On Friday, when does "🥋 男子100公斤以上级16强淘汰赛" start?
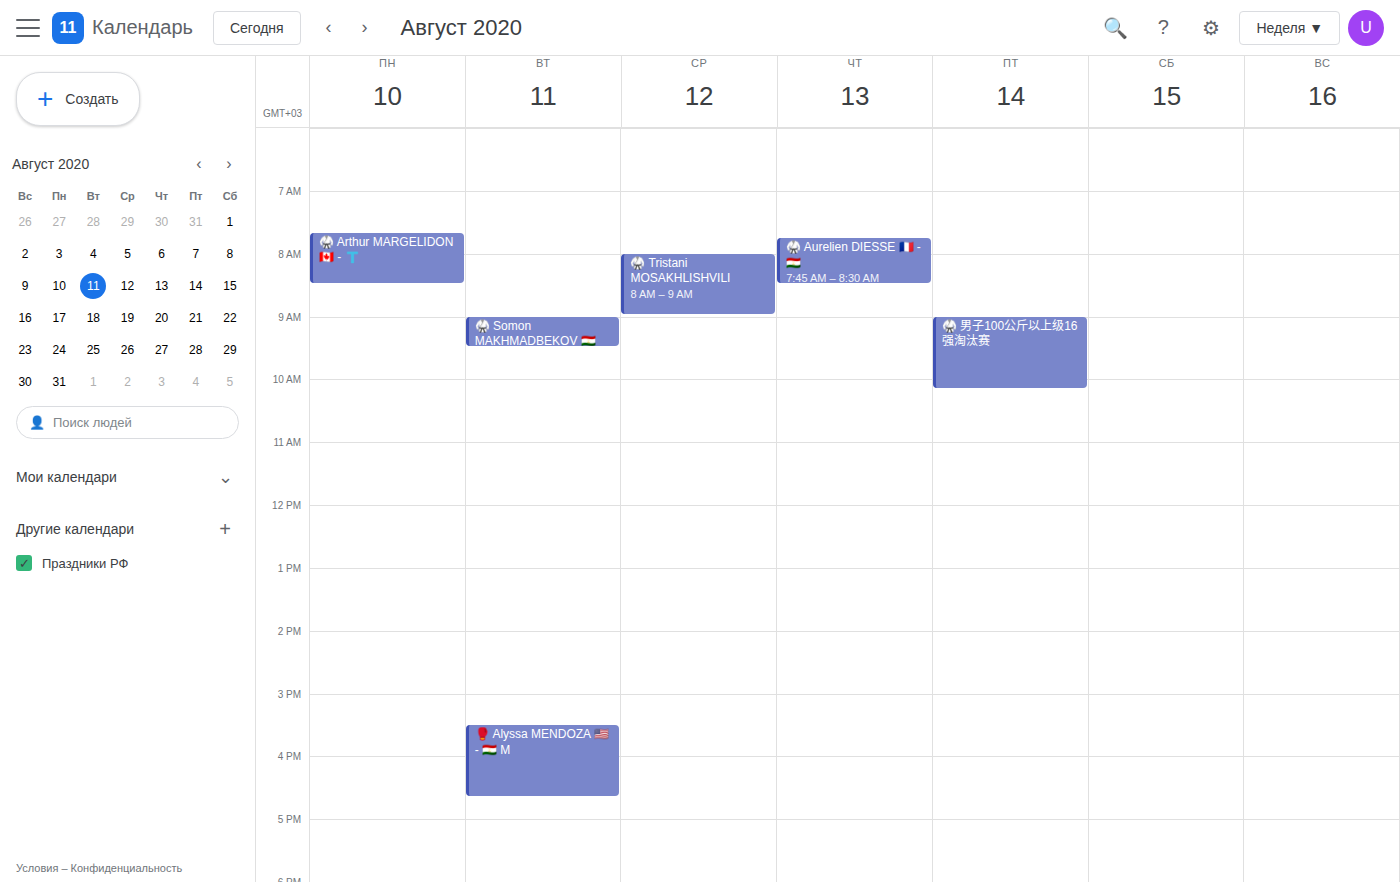
9:00 AM